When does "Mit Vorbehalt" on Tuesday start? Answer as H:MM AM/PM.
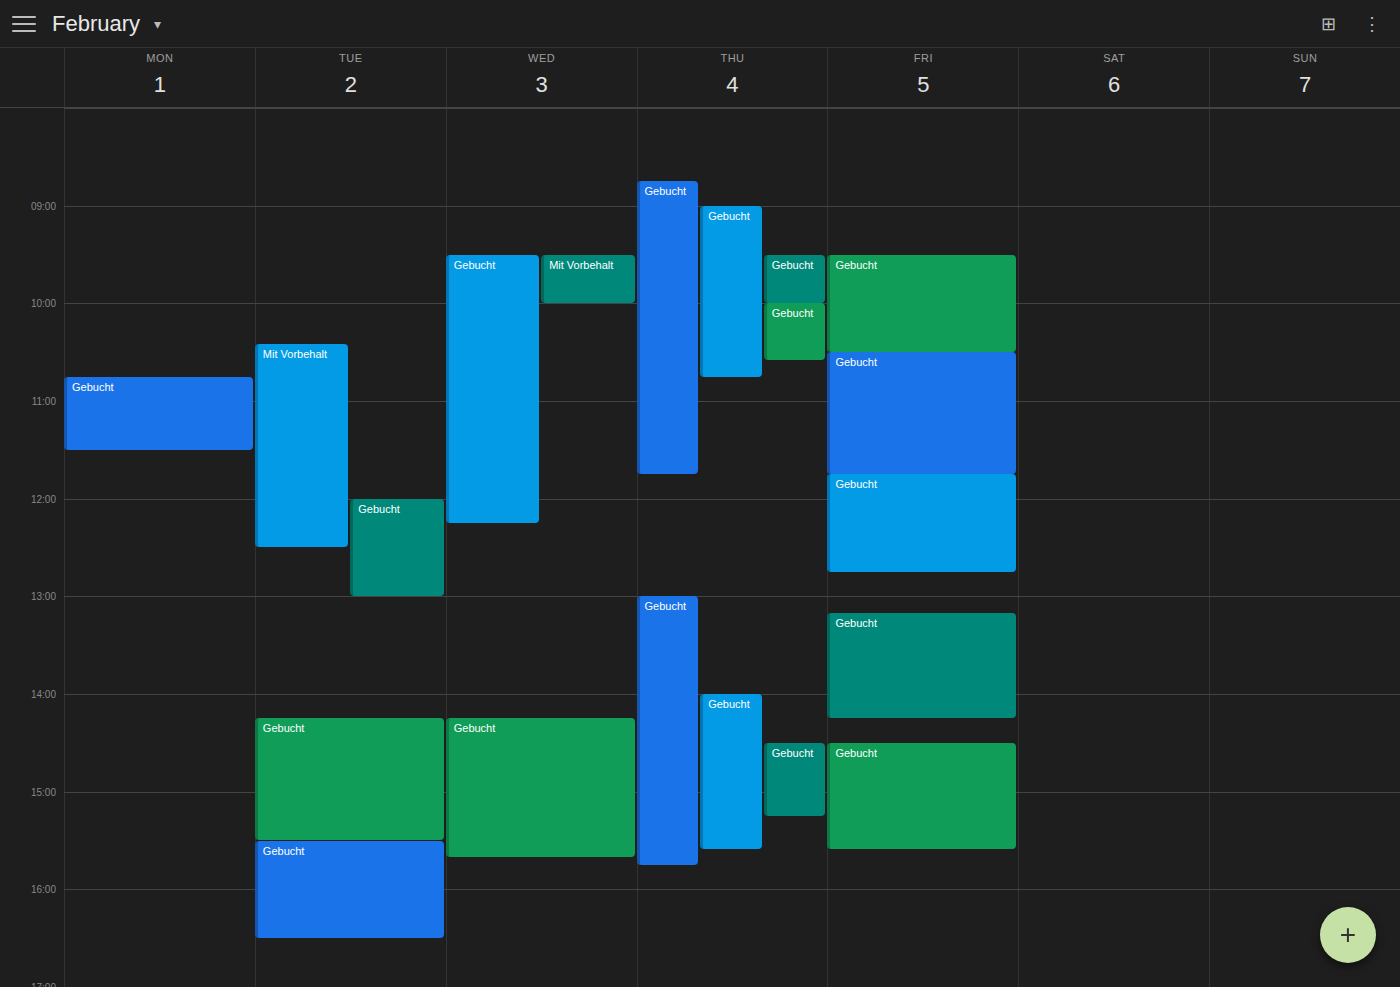
10:25 AM